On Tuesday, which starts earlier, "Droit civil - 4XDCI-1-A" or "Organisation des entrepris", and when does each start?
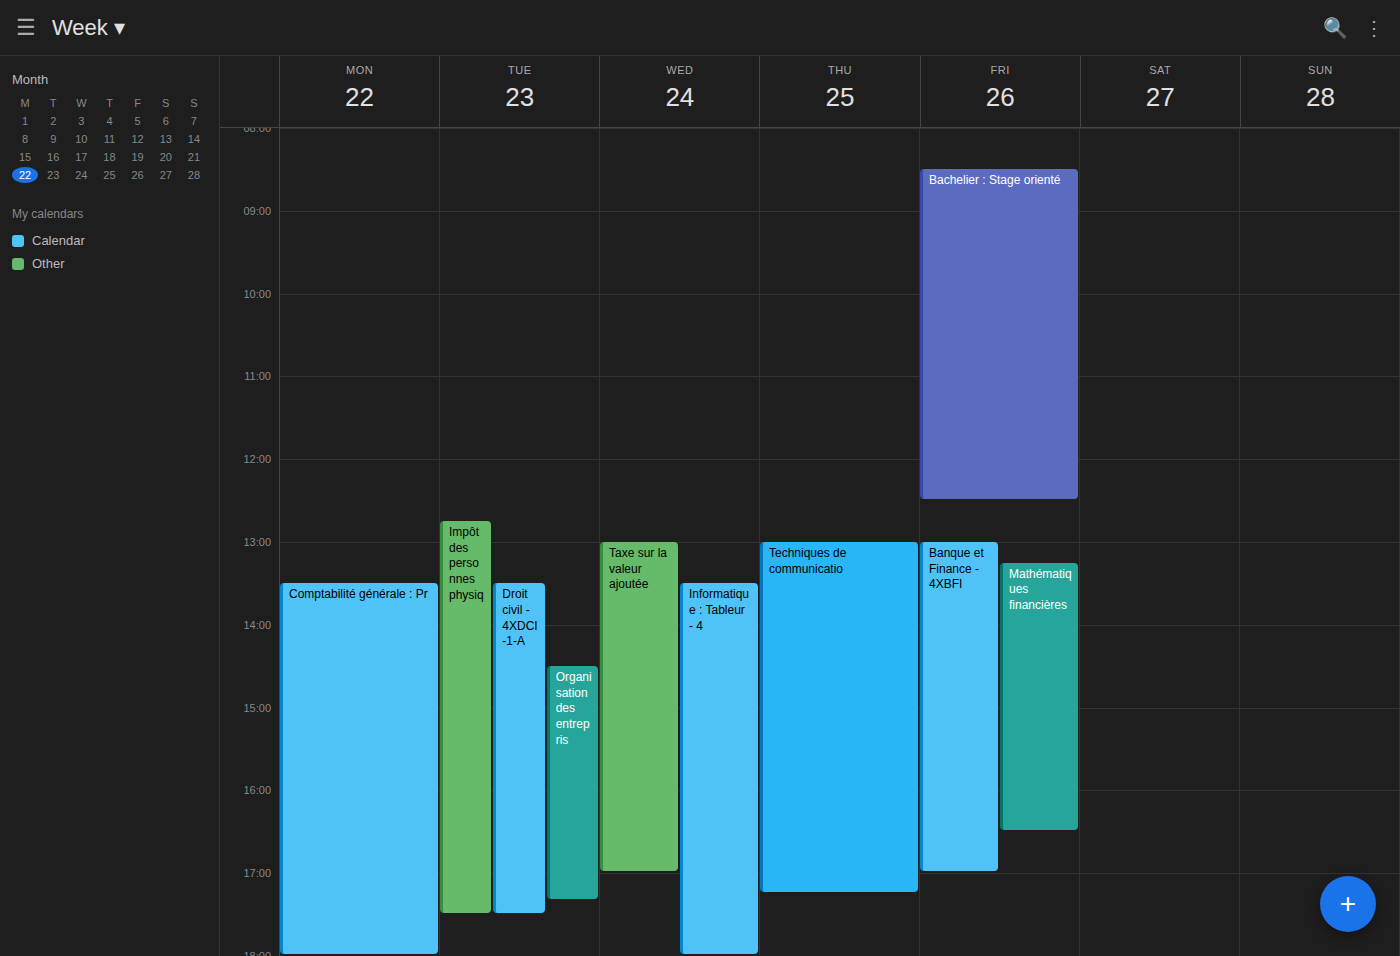
"Droit civil - 4XDCI-1-A" 1:30 PM; "Organisation des entrepris" 2:30 PM.